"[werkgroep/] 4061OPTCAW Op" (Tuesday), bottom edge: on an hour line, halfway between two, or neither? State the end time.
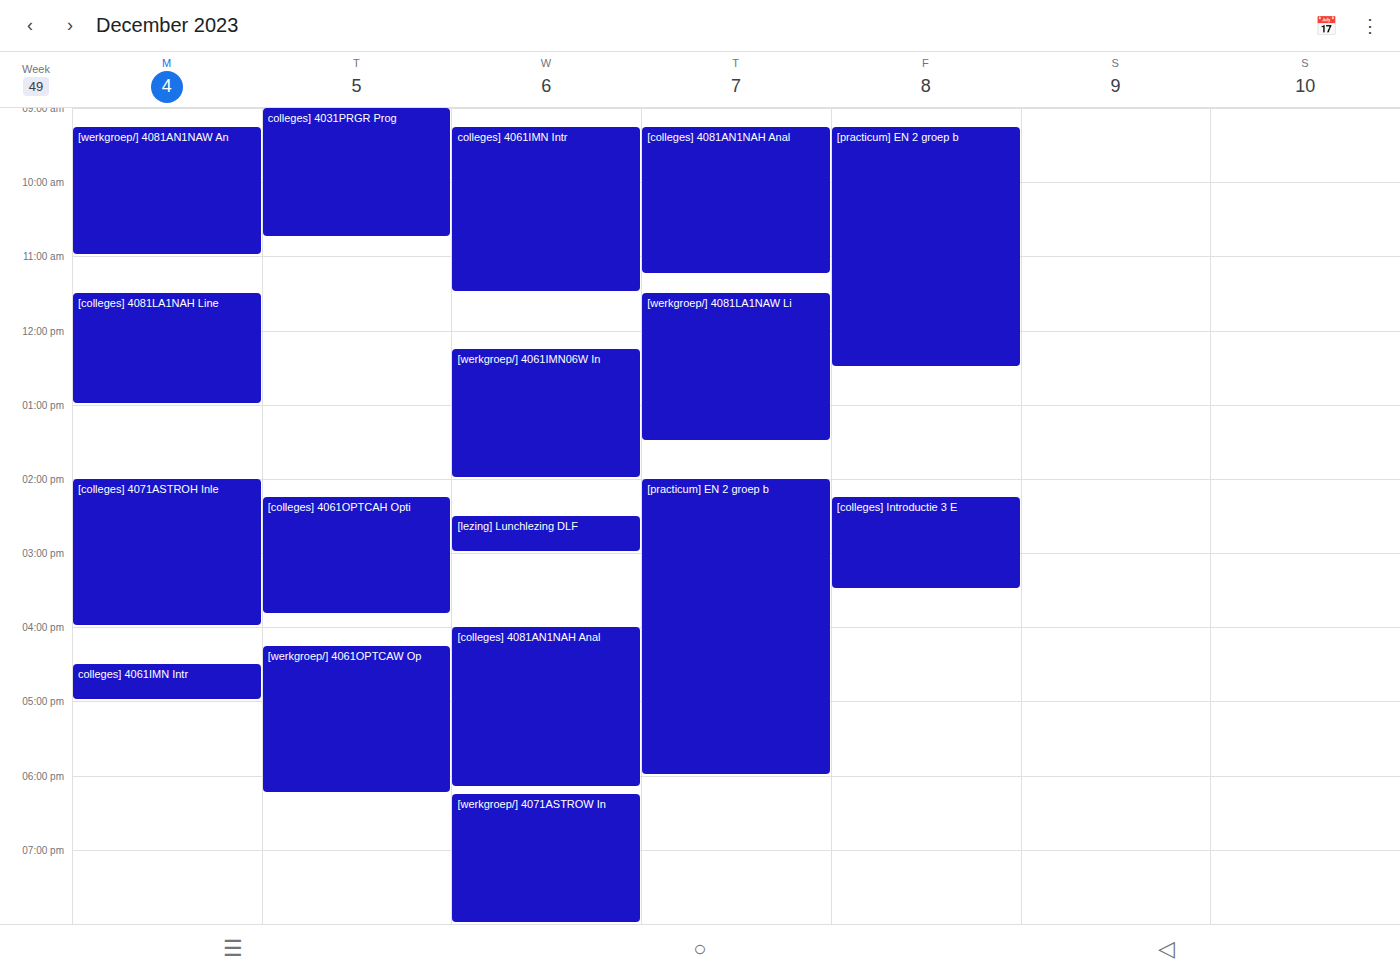
6:15 PM -- neither: a quarter of the way from the 6 PM line to the 7 PM line.